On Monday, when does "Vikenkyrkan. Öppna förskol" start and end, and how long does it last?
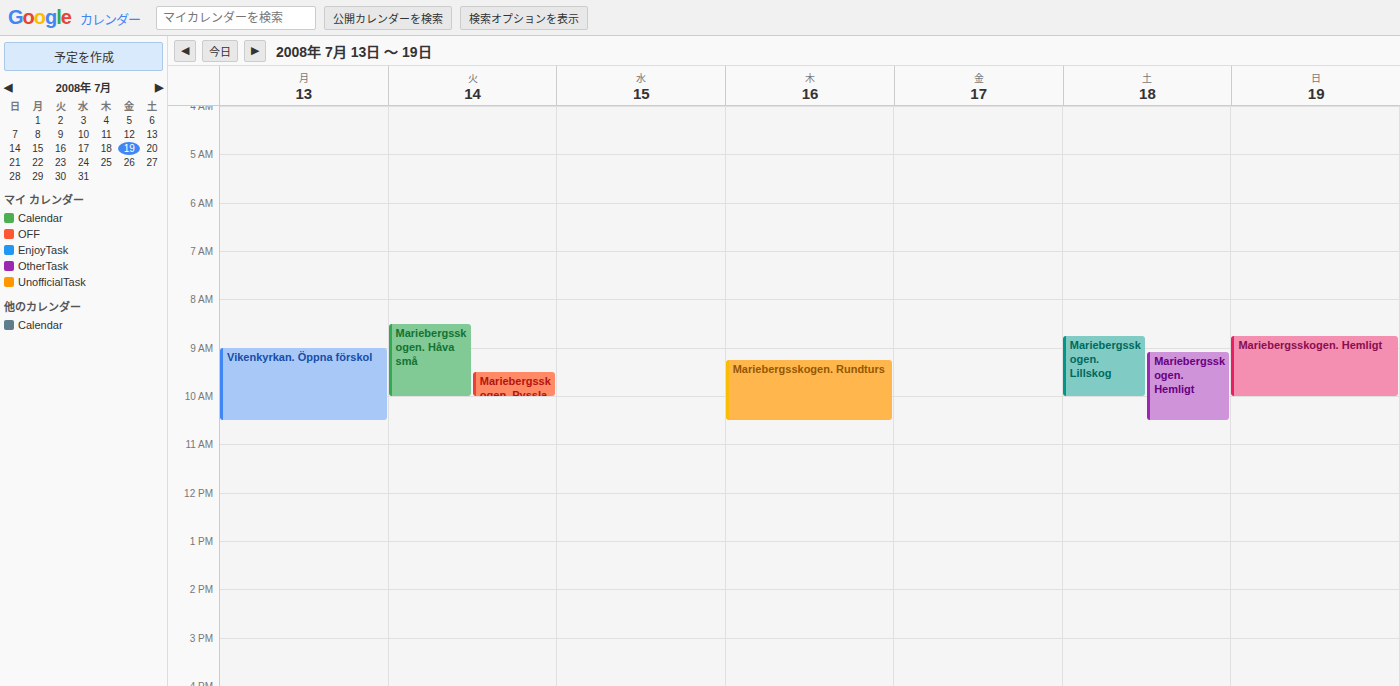
9:00 AM to 10:30 AM, 1 hour 30 minutes